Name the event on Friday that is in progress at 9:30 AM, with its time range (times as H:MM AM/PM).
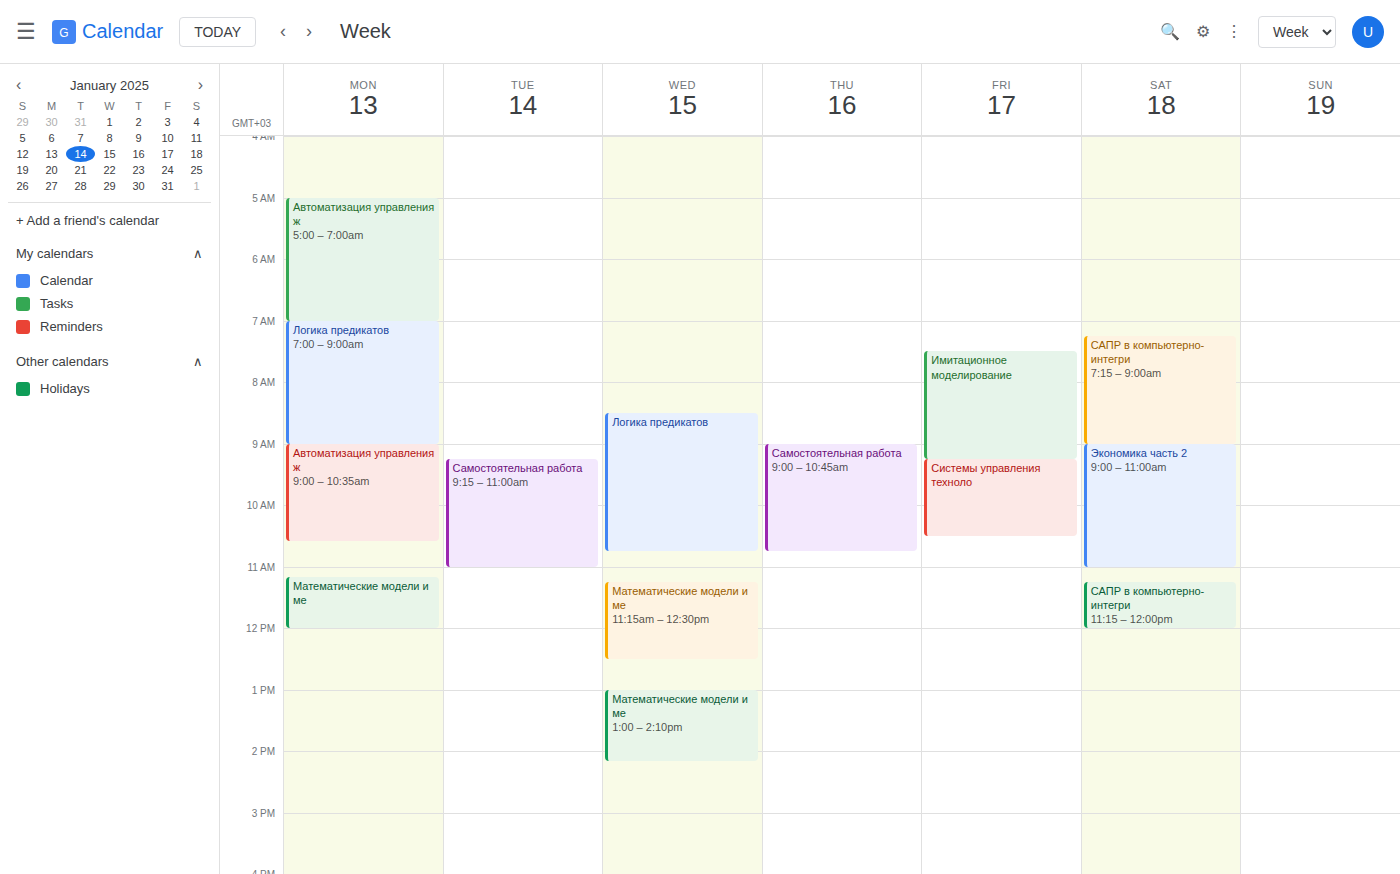
"Системы управления техноло", 9:15 AM to 10:30 AM